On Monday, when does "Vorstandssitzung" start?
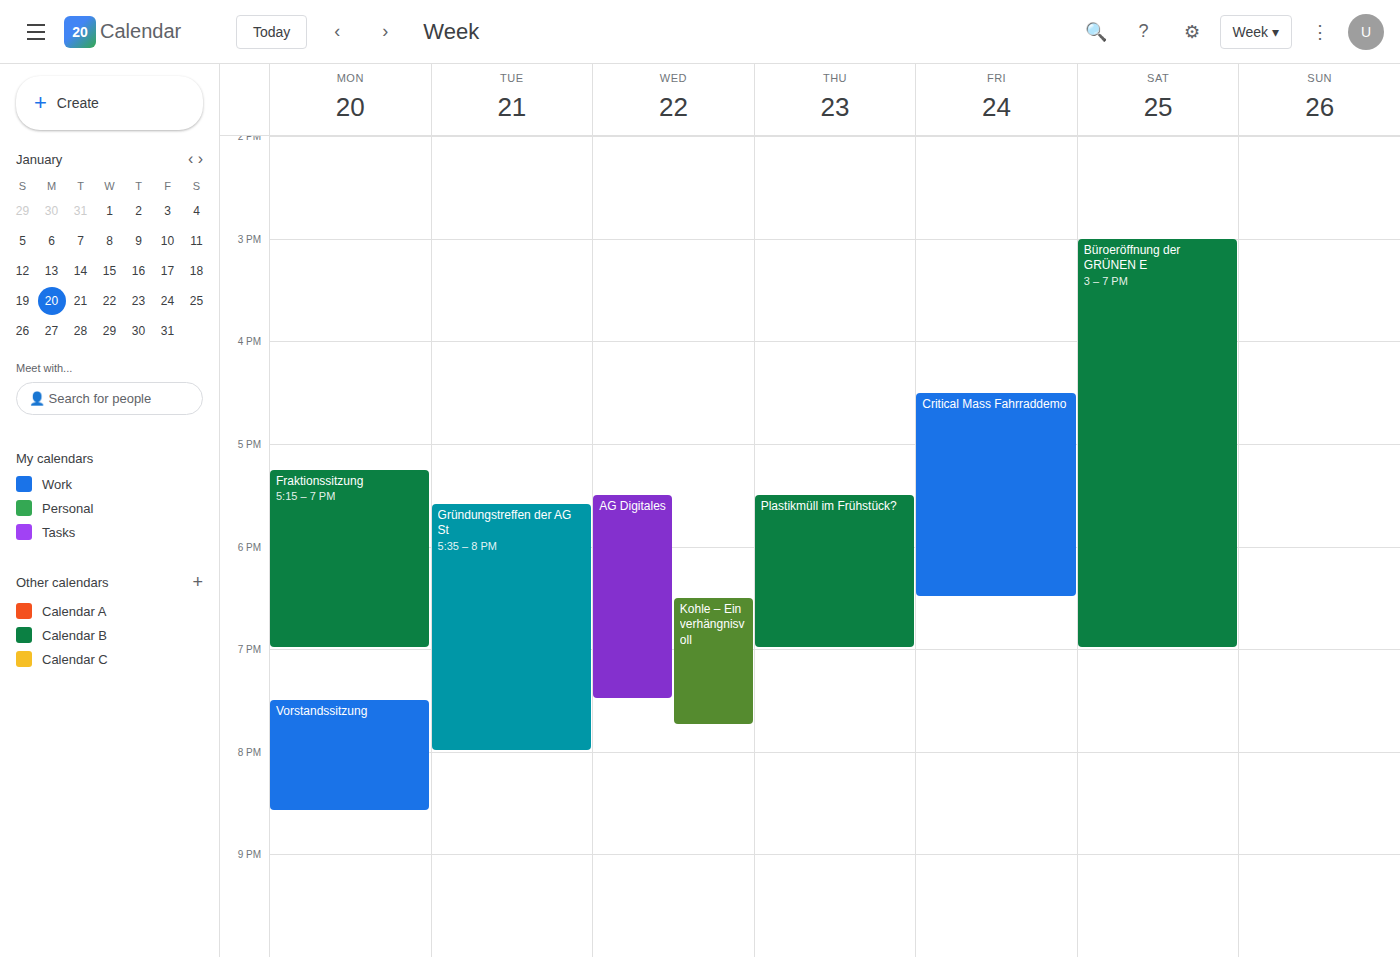
19:30